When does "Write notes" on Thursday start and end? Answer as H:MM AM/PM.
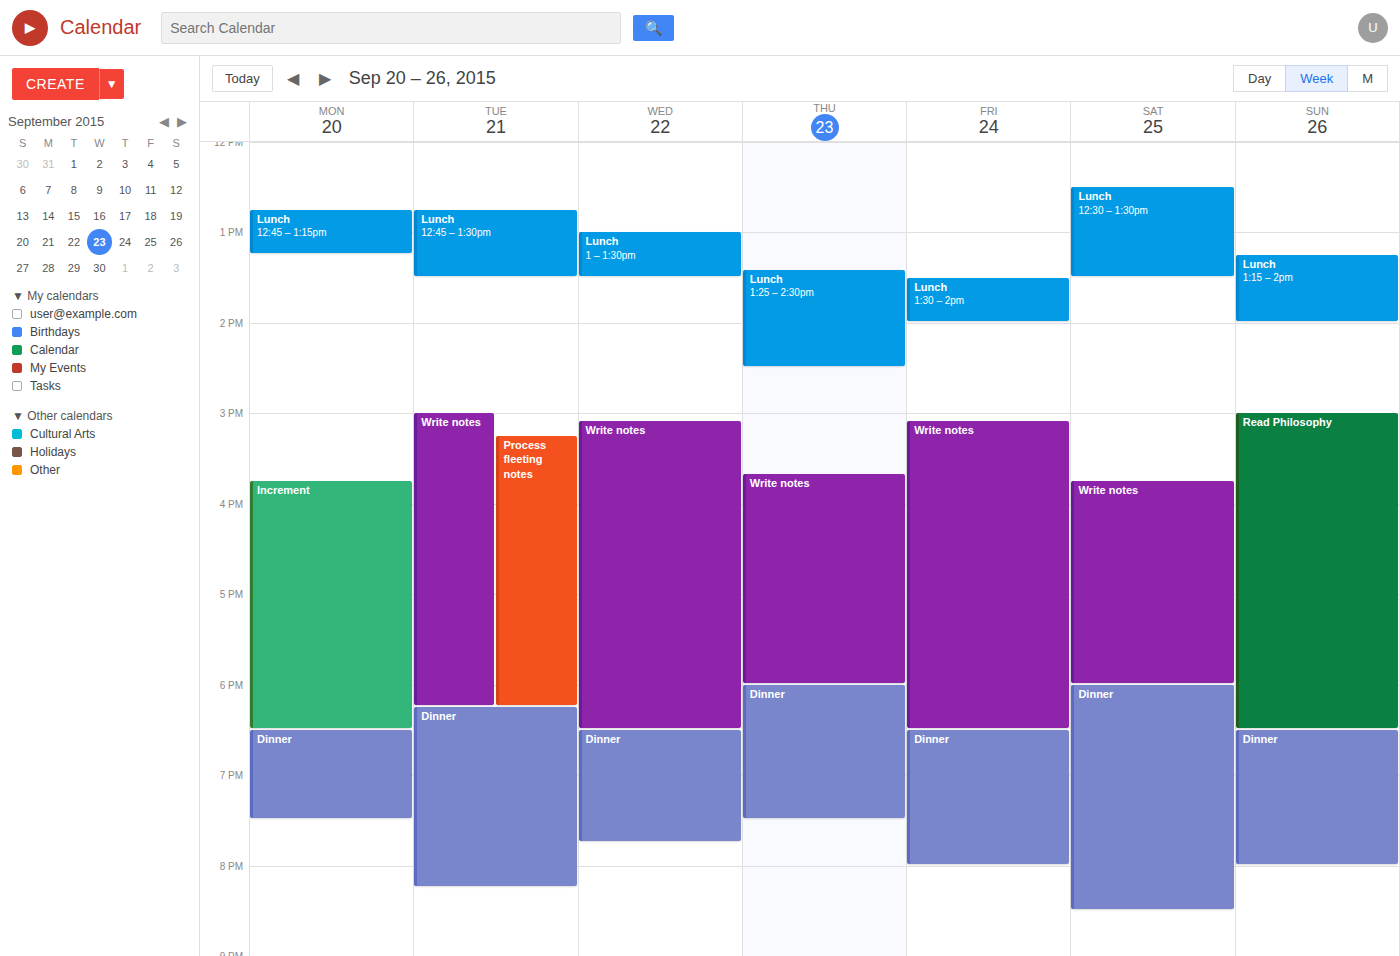
3:40 PM to 6:00 PM